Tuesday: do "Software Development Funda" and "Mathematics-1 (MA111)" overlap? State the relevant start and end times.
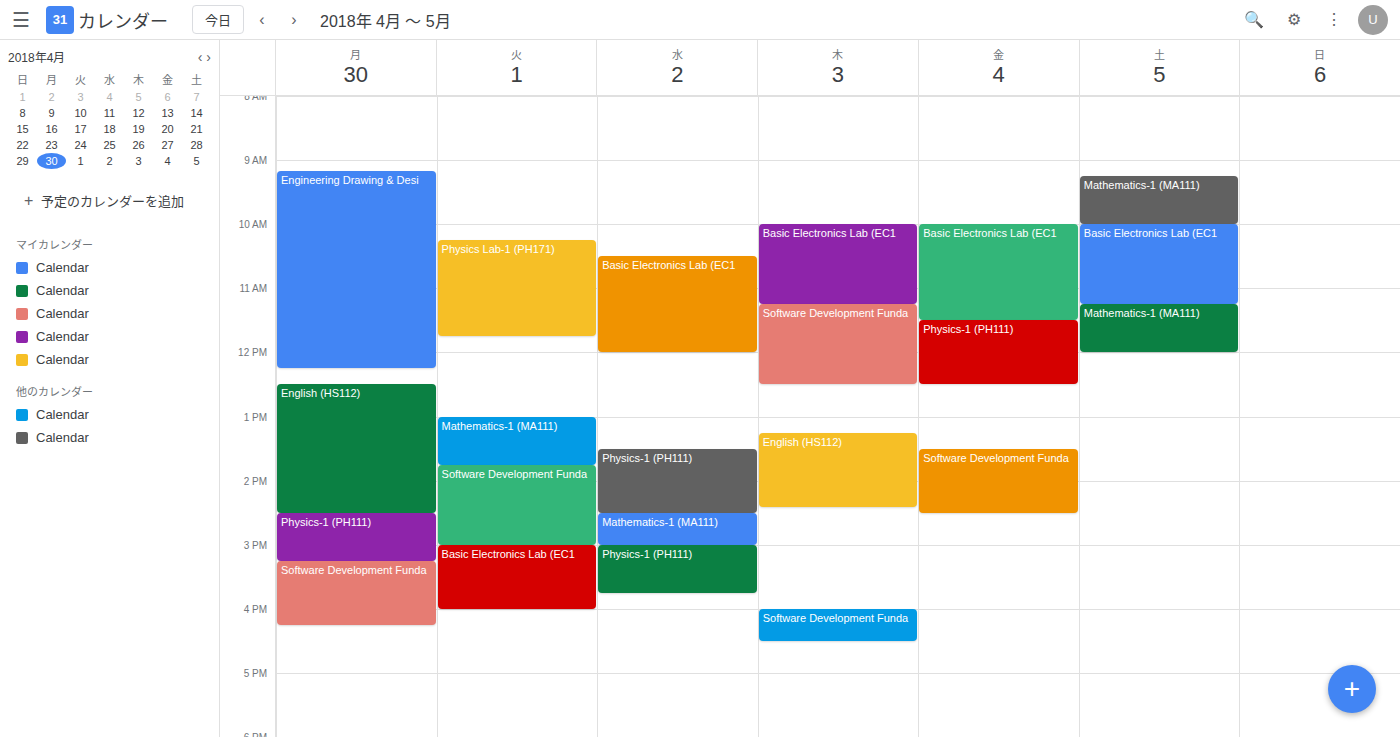
"Mathematics-1 (MA111)" ends at 1:45 PM, exactly when "Software Development Funda" starts -- they touch but do not overlap.